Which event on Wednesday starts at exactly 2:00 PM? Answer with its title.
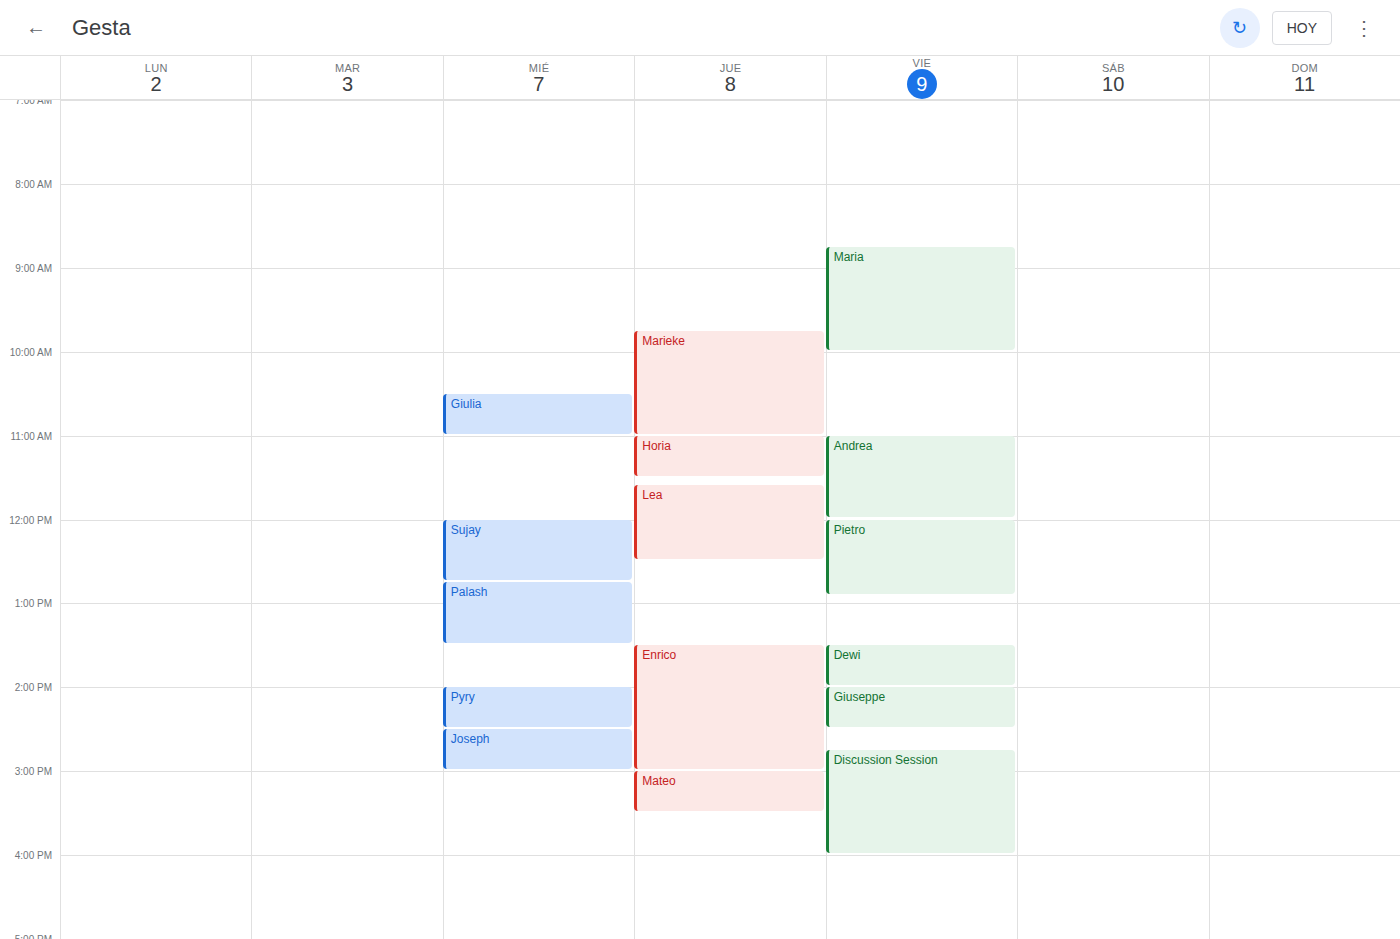
"Pyry"